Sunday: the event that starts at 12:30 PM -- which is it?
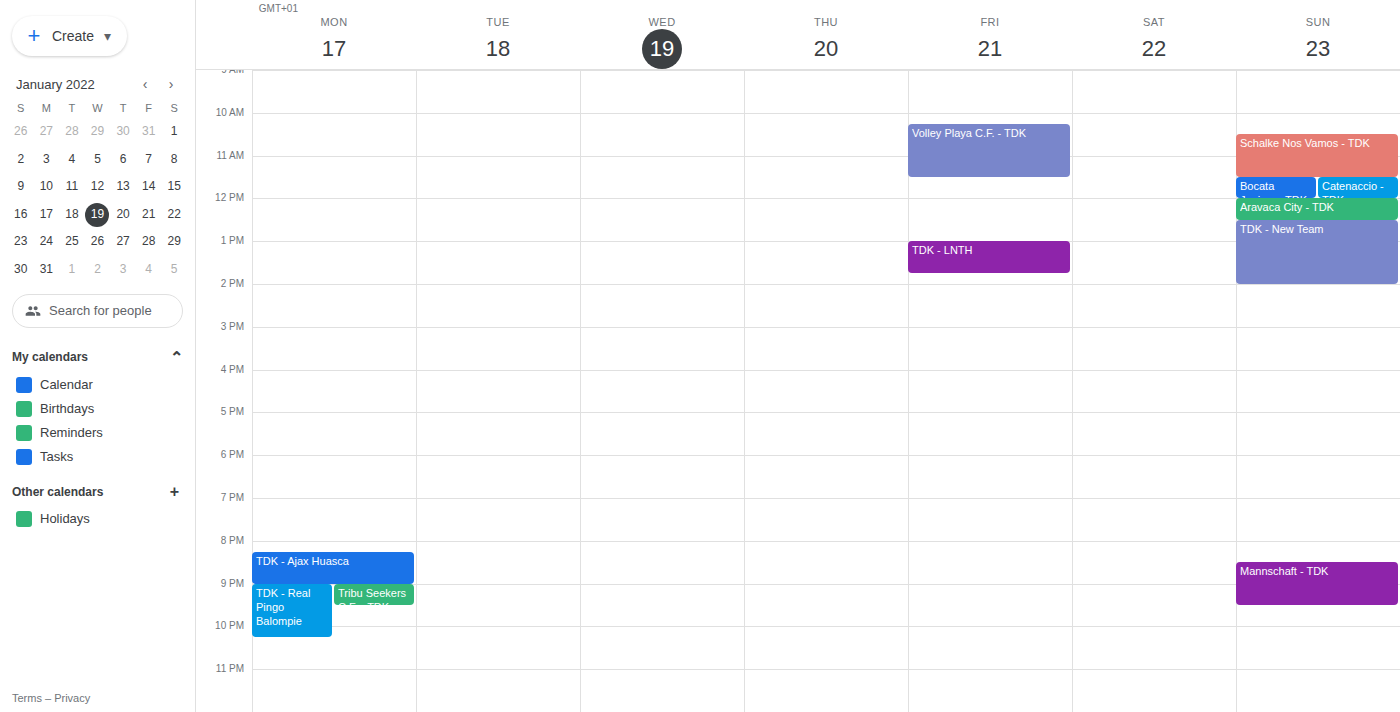
"TDK - New Team"